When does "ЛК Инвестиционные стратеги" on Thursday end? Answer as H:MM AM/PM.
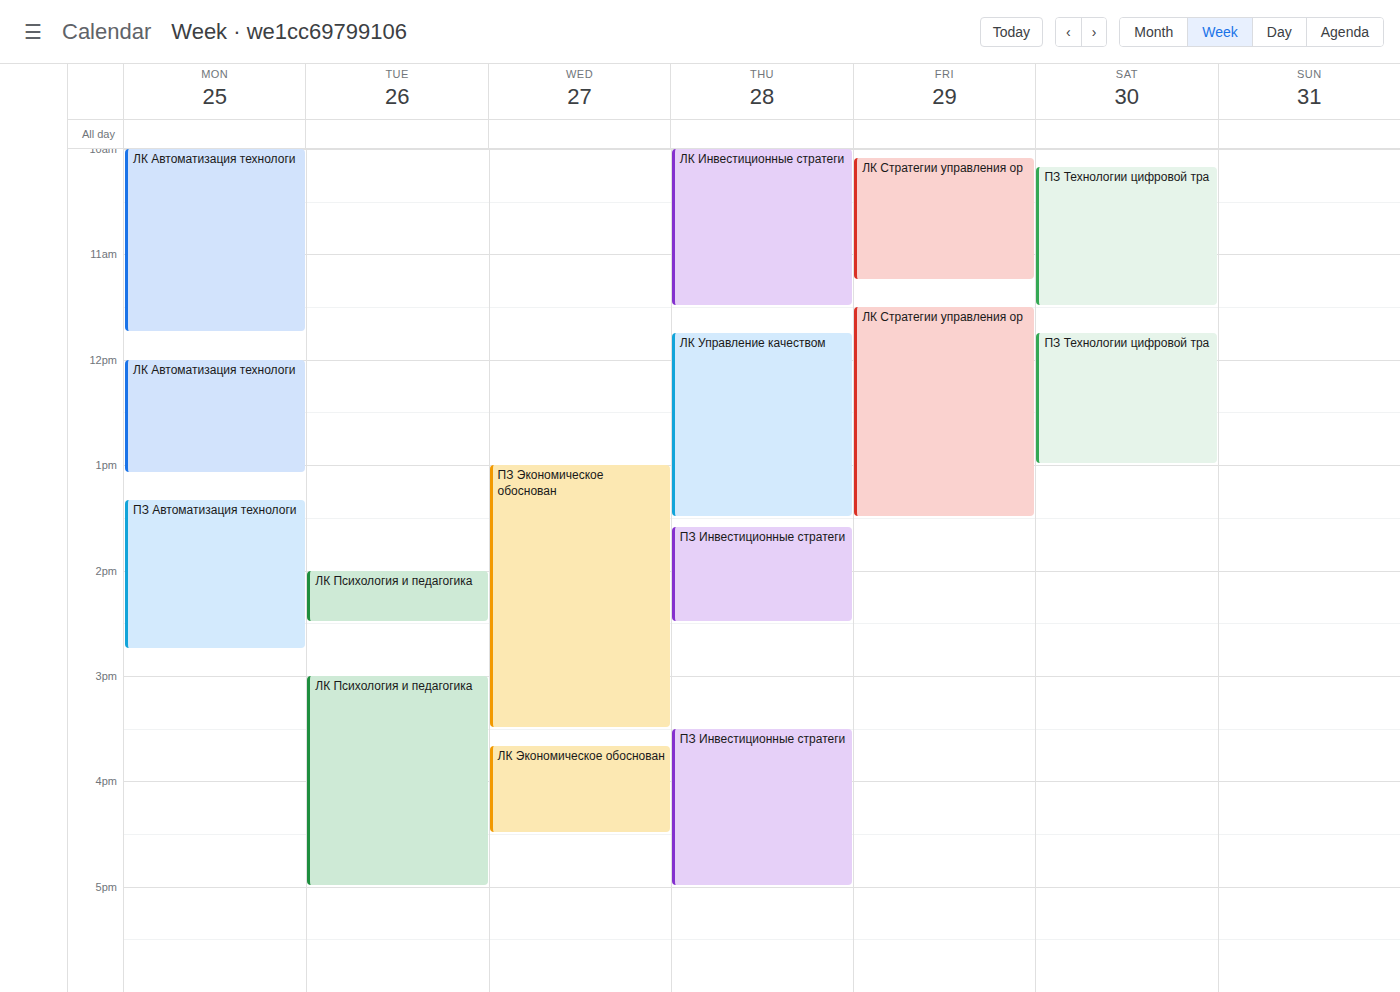
11:30 AM